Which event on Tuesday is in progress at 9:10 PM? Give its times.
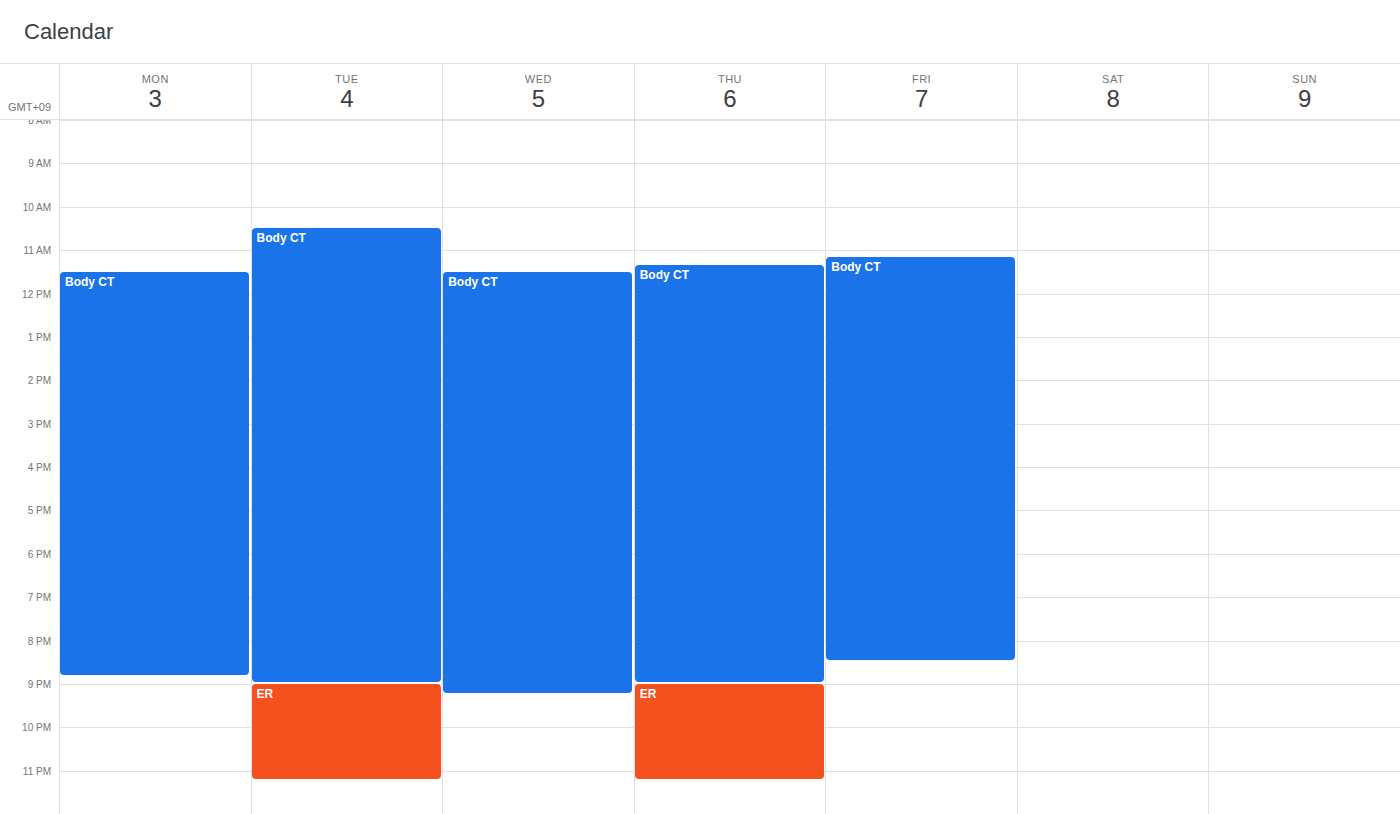
"ER", 9:00 PM to 11:15 PM